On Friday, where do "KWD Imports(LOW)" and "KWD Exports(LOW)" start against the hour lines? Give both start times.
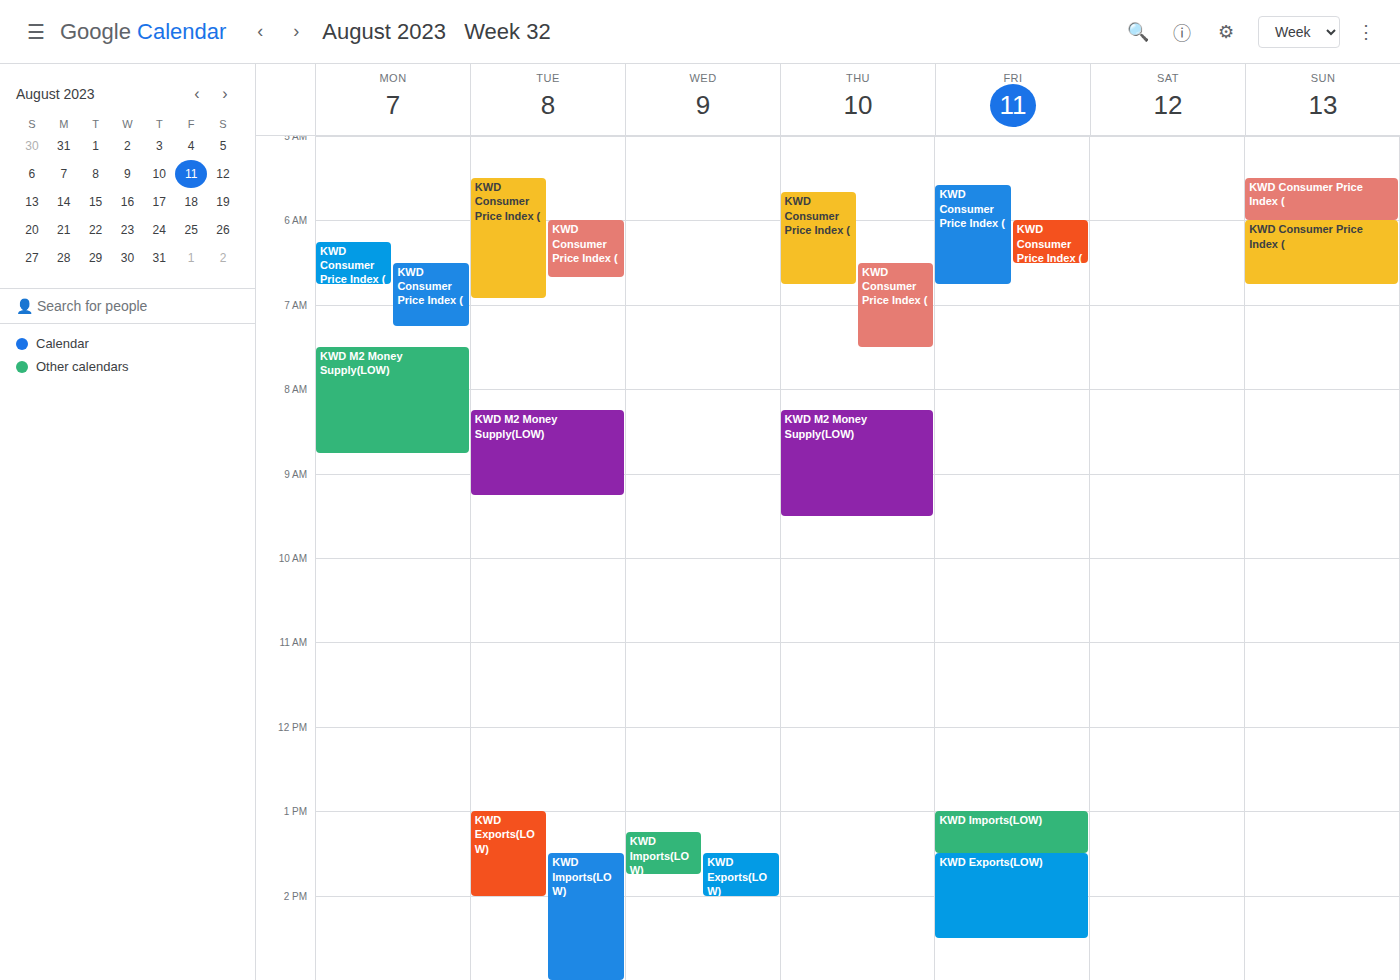
"KWD Imports(LOW)": 1:00 PM, exactly on the 1 PM line. "KWD Exports(LOW)": 1:30 PM, halfway between the 1 PM and 2 PM lines.